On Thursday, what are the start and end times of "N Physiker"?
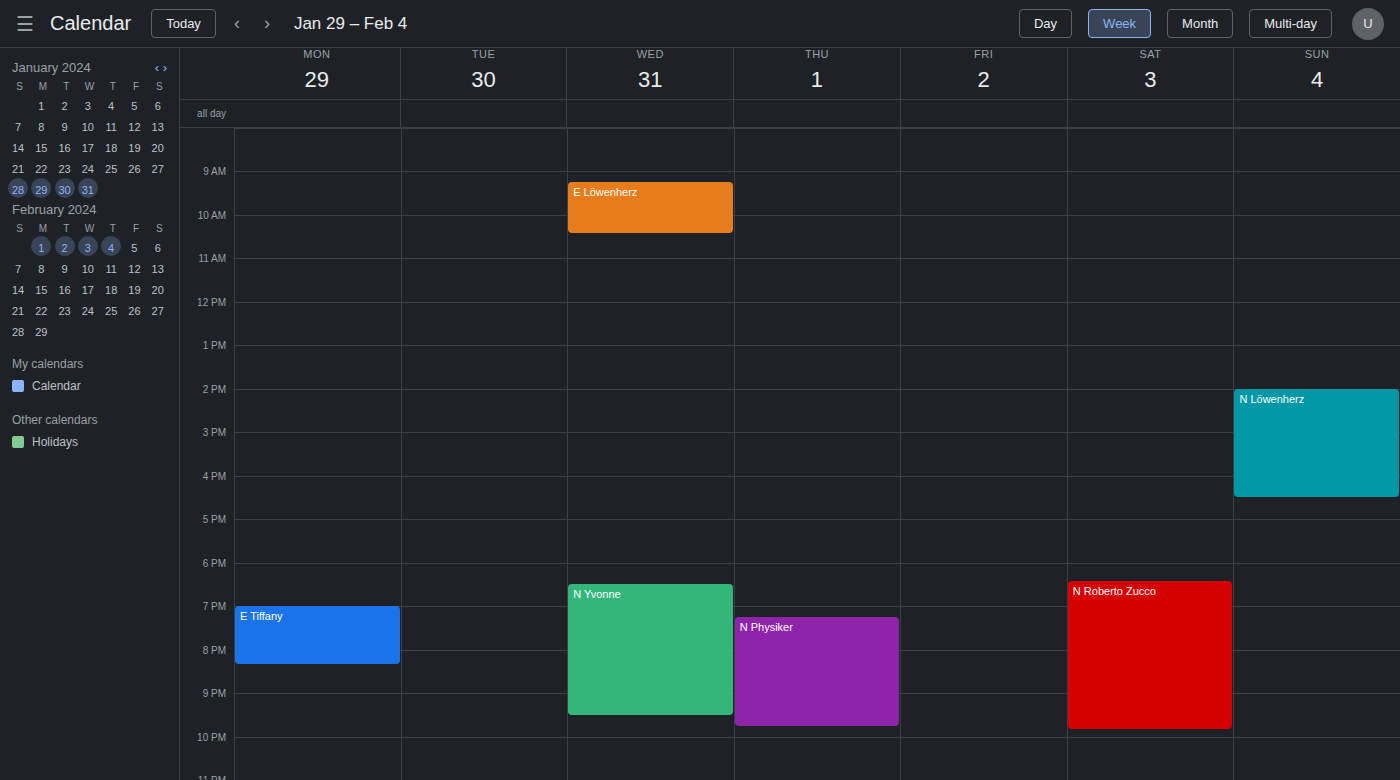
7:15 PM to 9:45 PM